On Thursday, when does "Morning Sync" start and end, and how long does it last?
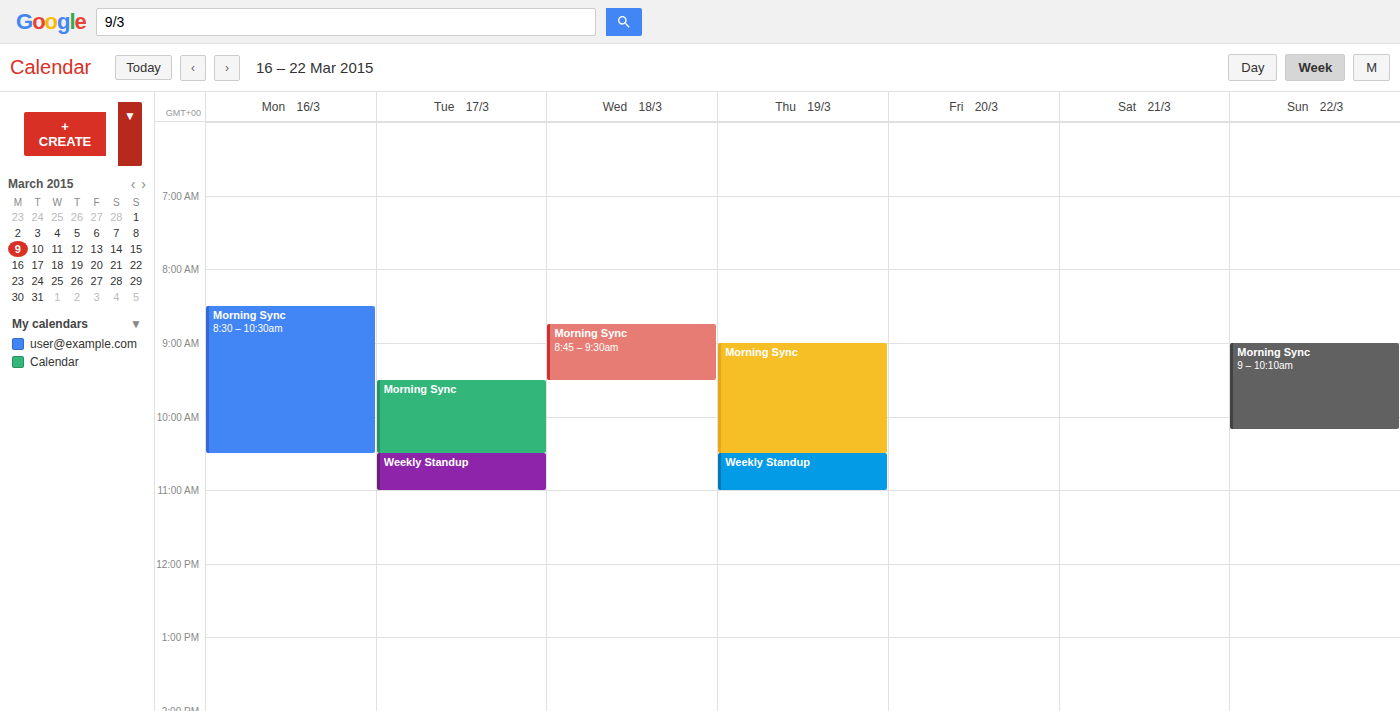
09:00 to 10:30, 1 hour 30 minutes